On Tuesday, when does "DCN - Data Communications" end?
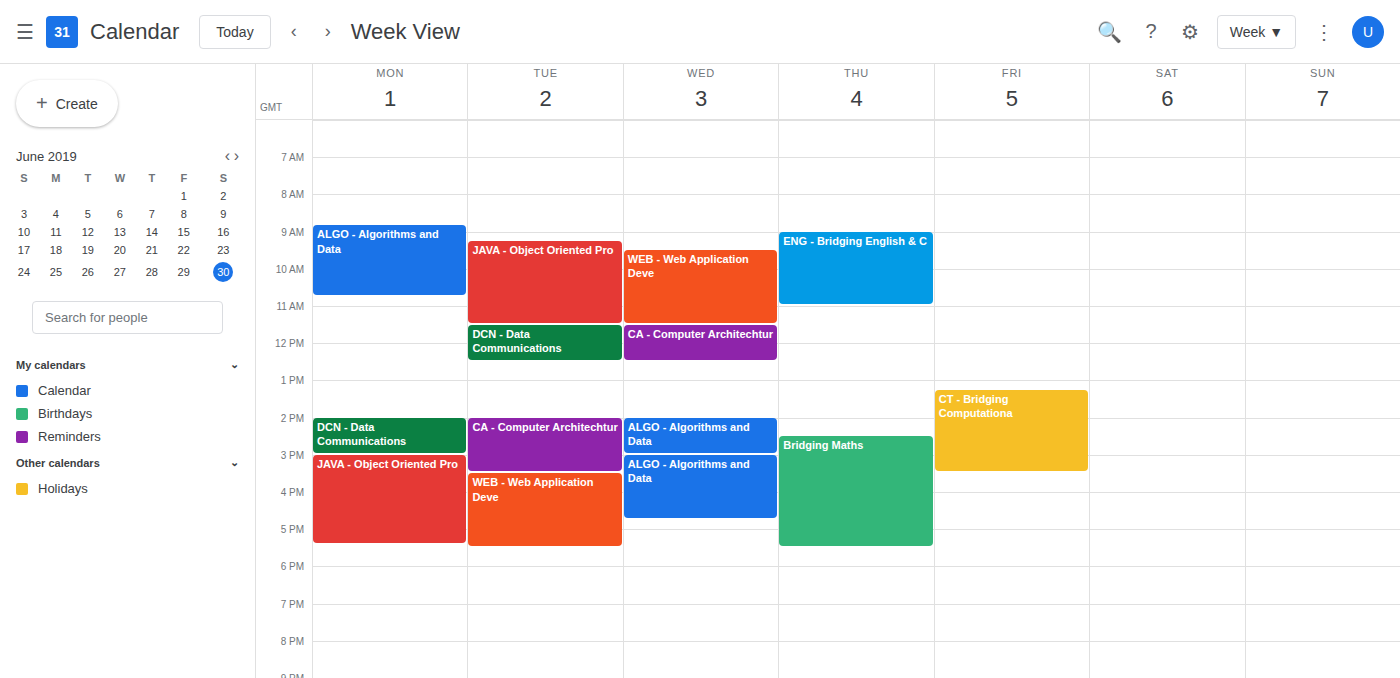
12:30 PM